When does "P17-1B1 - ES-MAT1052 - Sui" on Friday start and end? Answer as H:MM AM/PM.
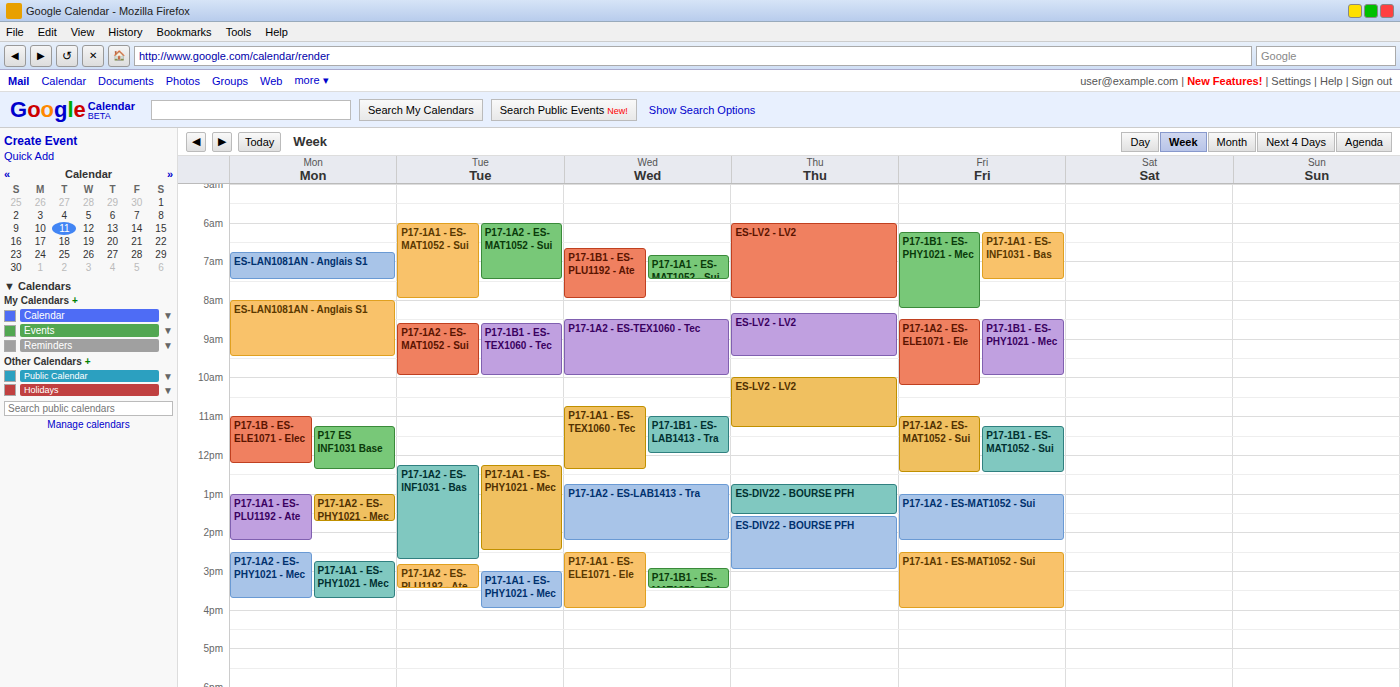
11:15 AM to 12:30 PM